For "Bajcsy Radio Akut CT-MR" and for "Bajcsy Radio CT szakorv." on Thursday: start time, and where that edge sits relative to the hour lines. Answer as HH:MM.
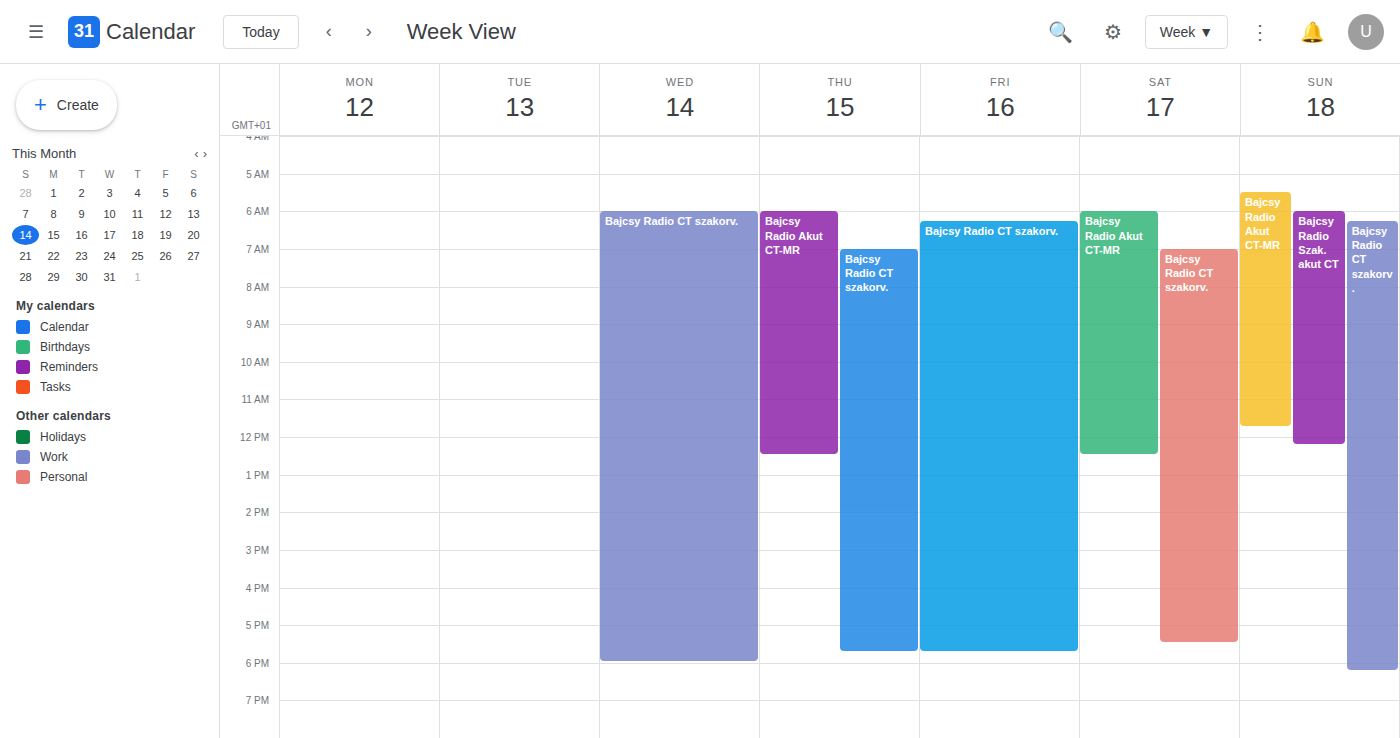
"Bajcsy Radio Akut CT-MR": 06:00, exactly on the 06:00 line. "Bajcsy Radio CT szakorv.": 07:00, exactly on the 07:00 line.